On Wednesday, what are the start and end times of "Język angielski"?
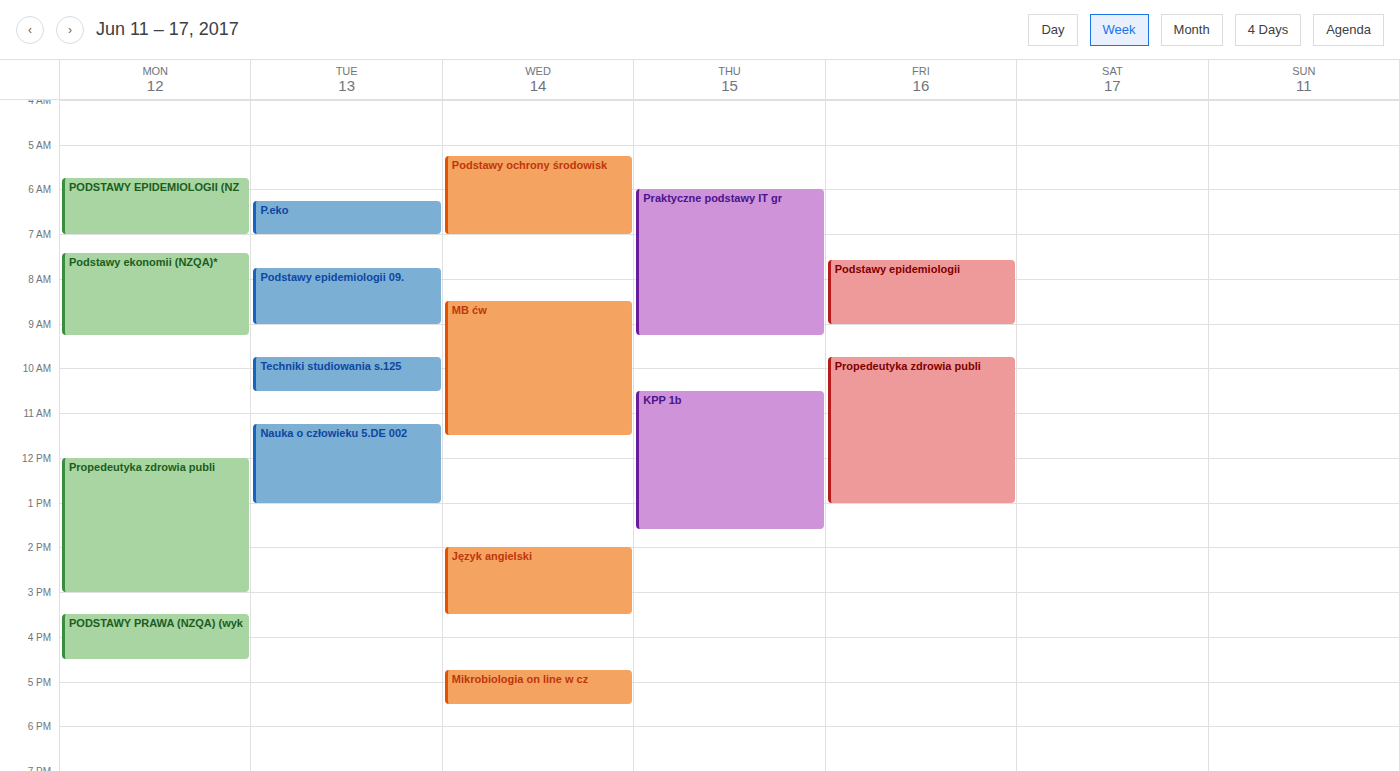
2:00 PM to 3:30 PM